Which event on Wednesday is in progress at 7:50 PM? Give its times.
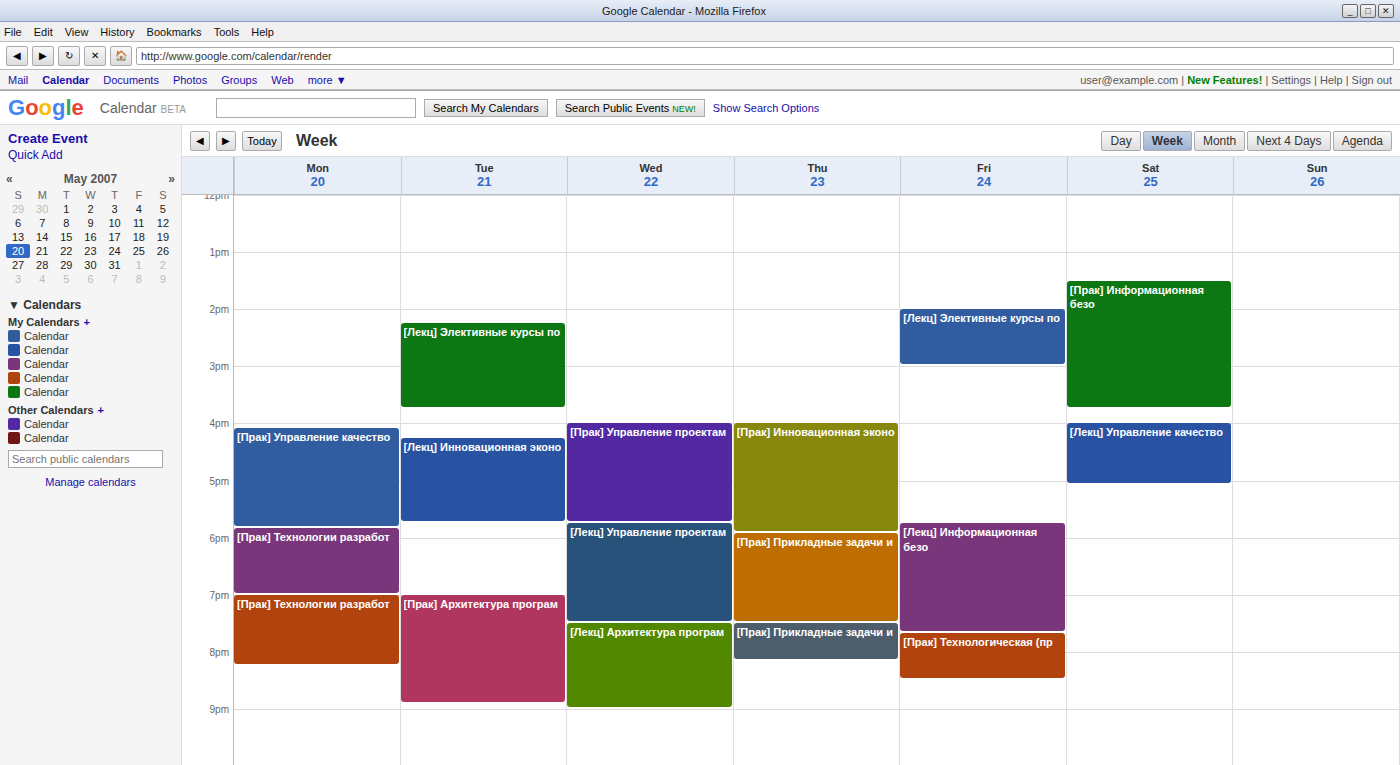
"[Лекц] Архитектура програм", 7:30 PM to 9:00 PM